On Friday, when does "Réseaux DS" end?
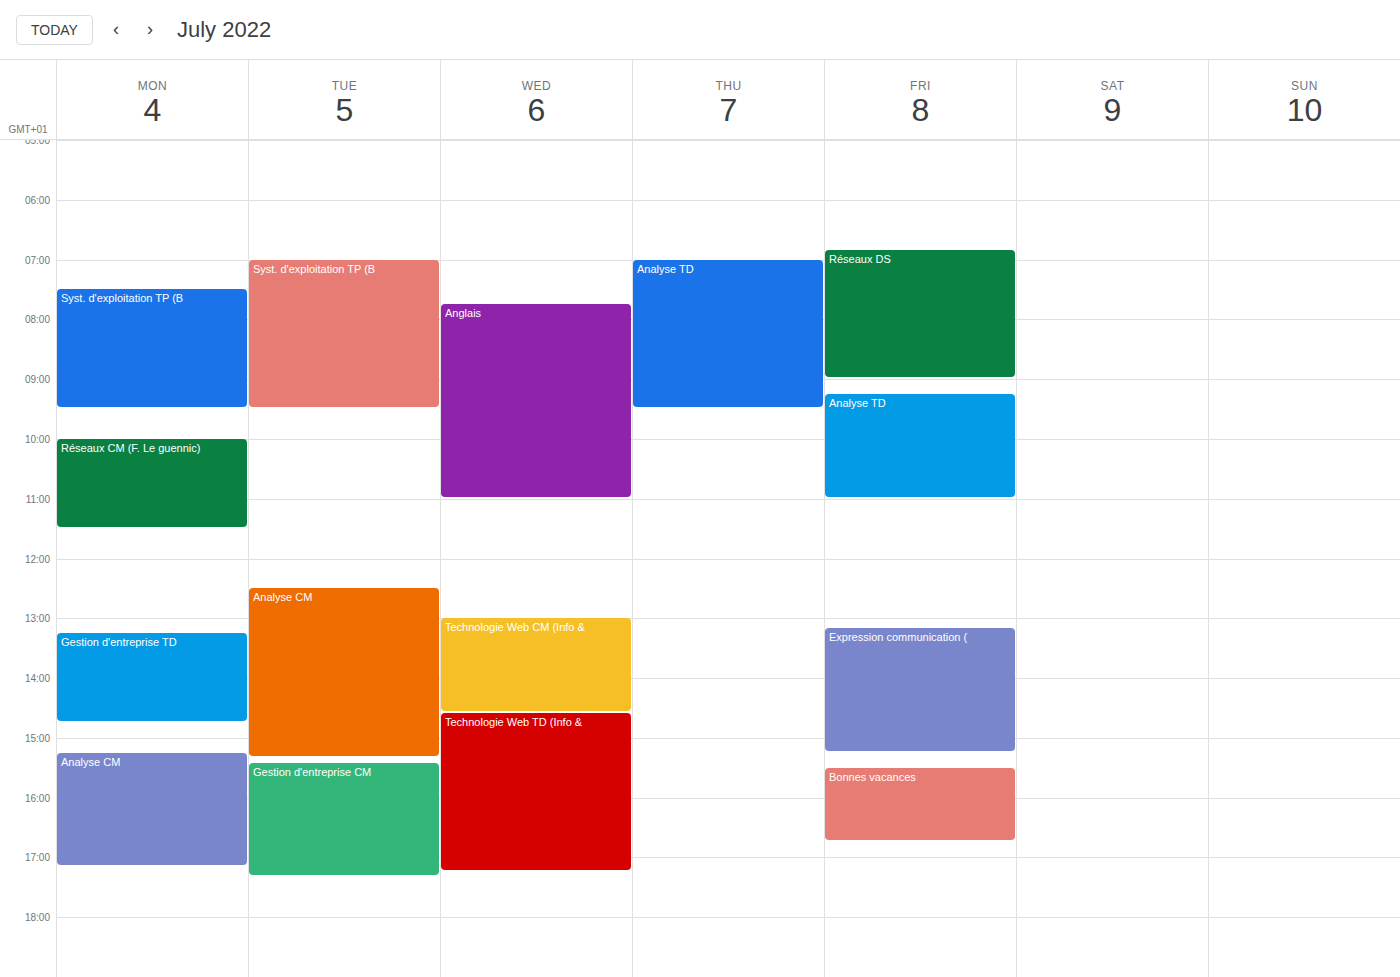
9:00 AM